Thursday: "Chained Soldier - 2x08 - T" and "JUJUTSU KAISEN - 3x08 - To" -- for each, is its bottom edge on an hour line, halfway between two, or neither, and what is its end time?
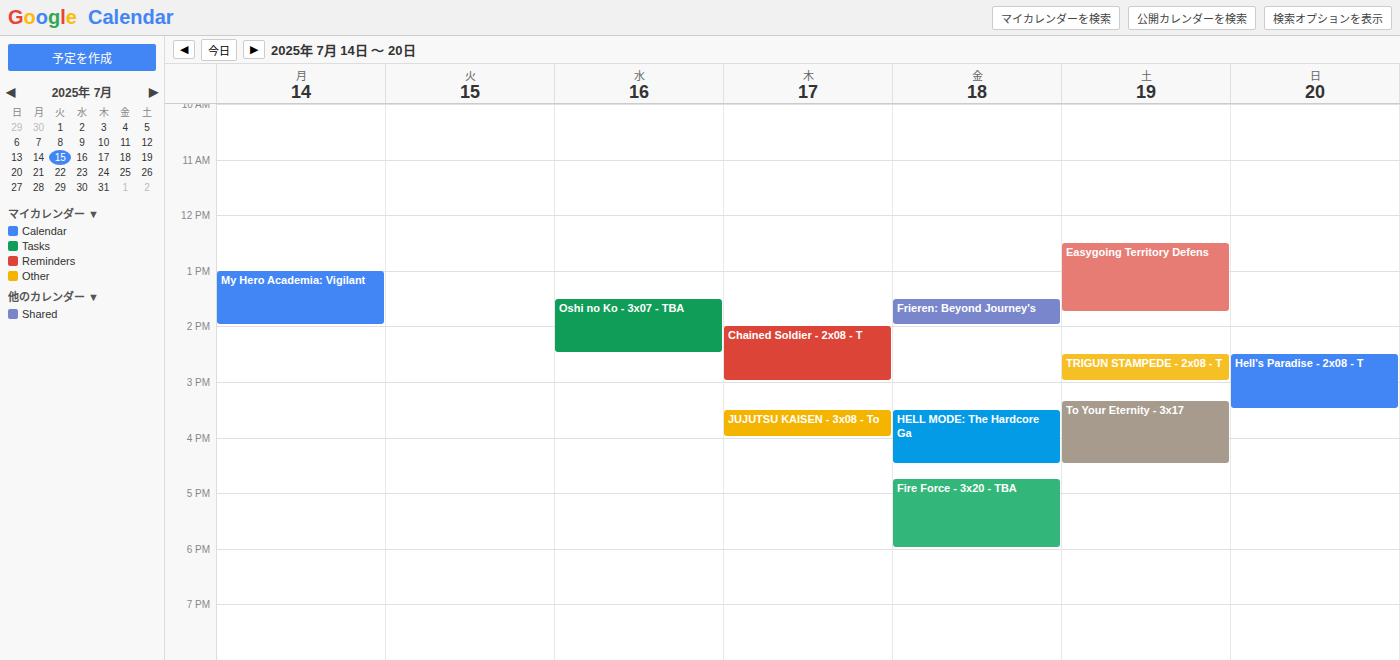
"Chained Soldier - 2x08 - T": 3:00 PM, exactly on the 3 PM line. "JUJUTSU KAISEN - 3x08 - To": 4:00 PM, exactly on the 4 PM line.